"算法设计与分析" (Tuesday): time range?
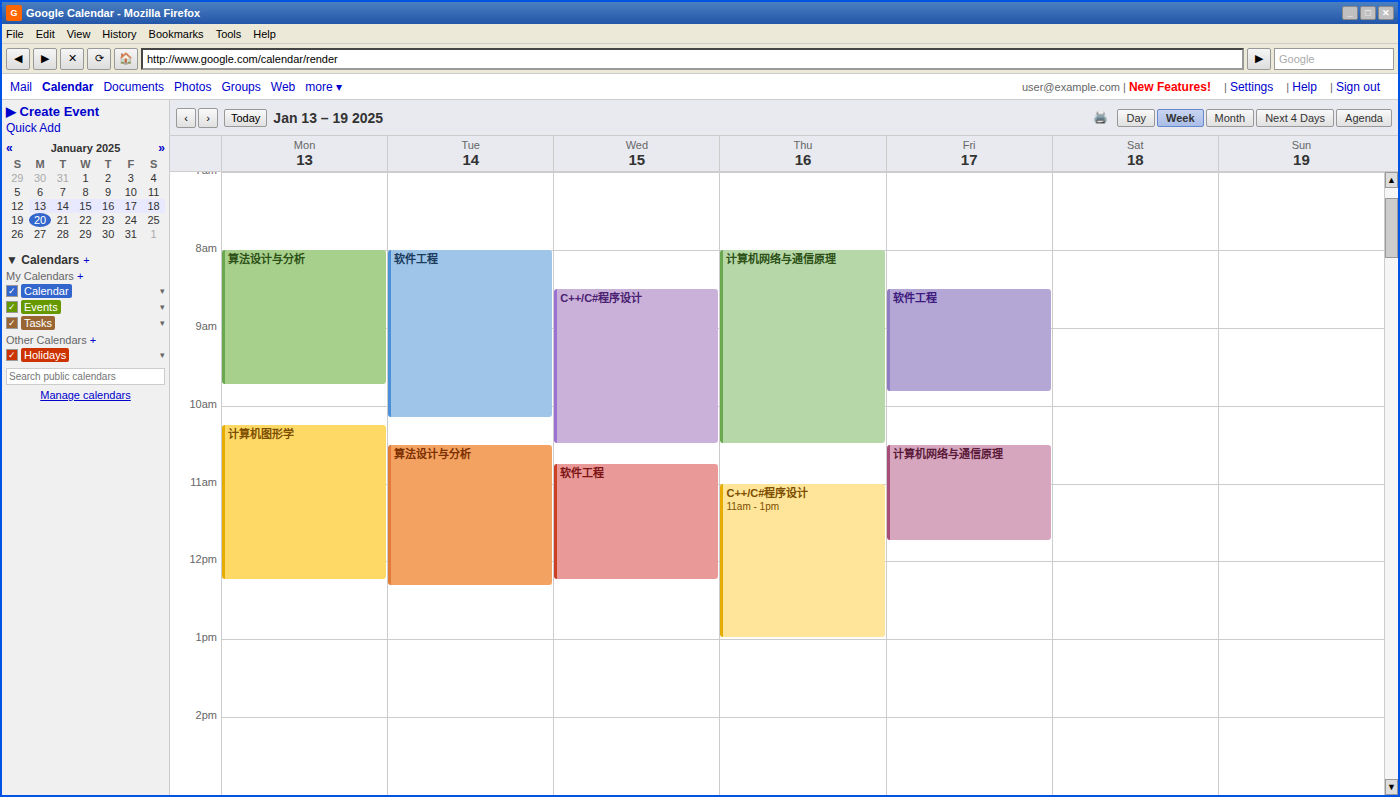
10:30 to 12:20